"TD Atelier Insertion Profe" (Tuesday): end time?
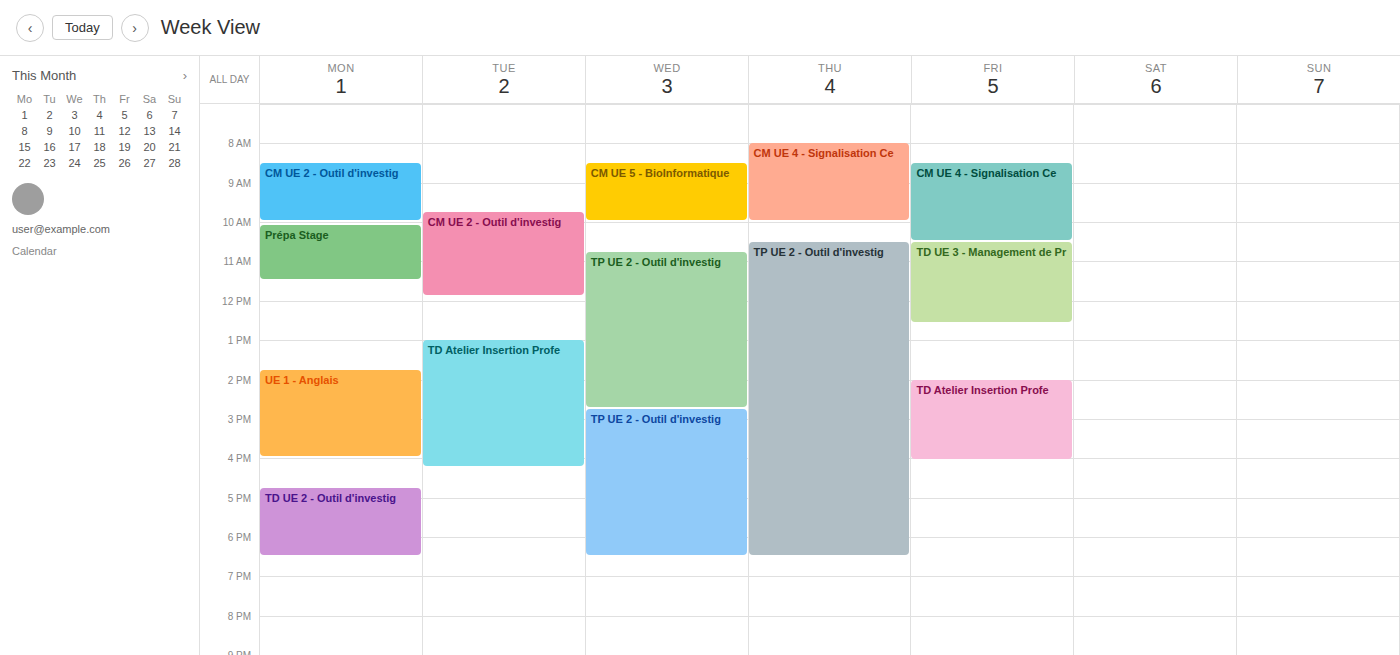
16:15